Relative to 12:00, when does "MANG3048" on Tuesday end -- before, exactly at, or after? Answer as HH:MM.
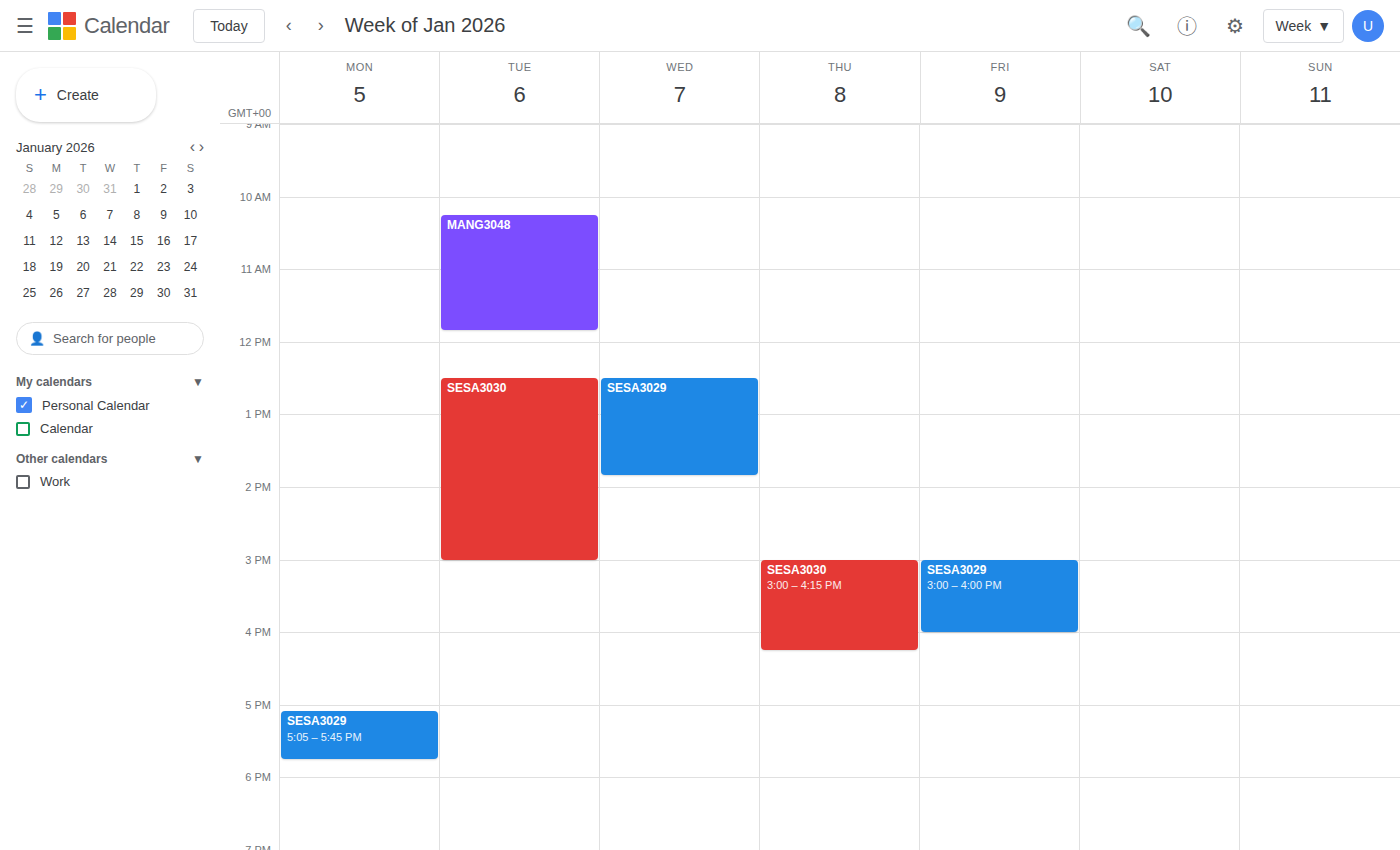
11:50 -- before 12:00, 10 minutes above the 12:00 line.